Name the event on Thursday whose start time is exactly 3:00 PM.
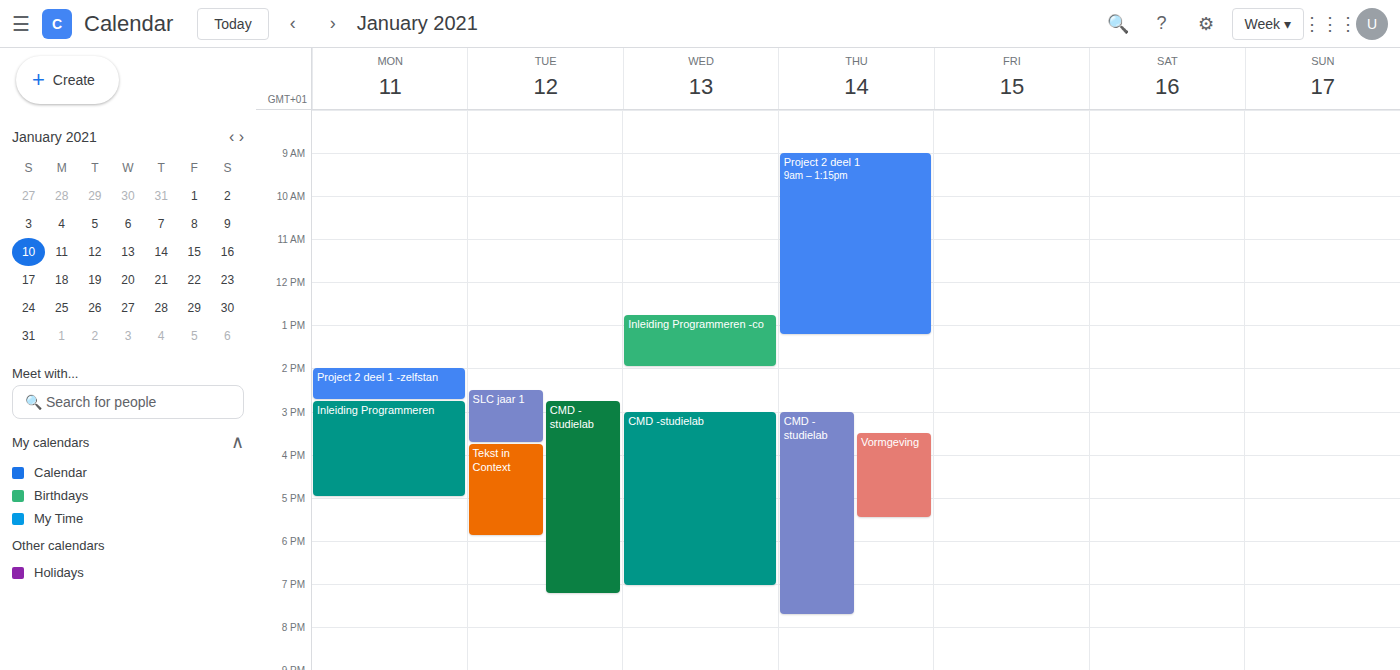
"CMD -studielab"